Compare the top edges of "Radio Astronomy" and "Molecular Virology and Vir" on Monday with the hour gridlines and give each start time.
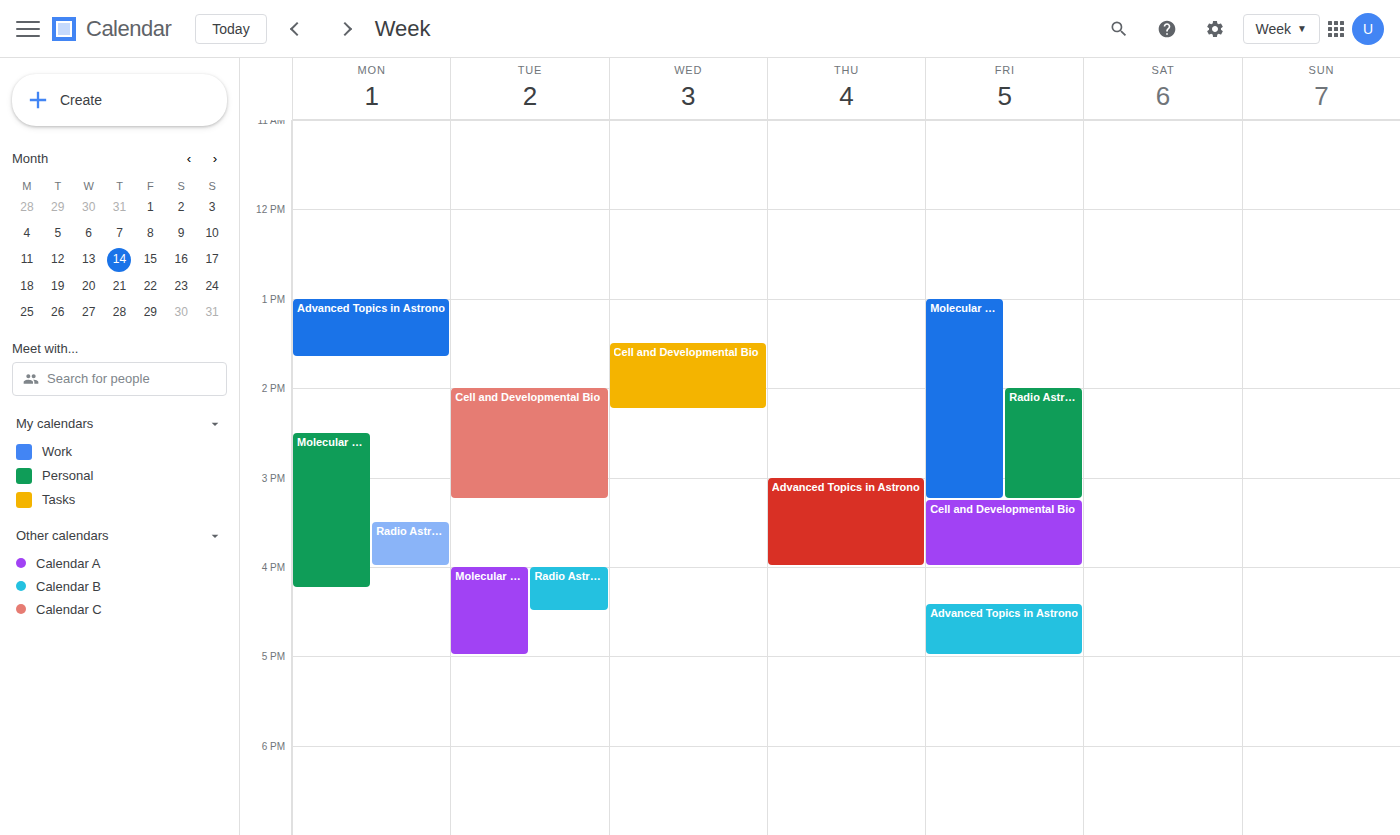
"Radio Astronomy": 3:30 PM, halfway between the 3 PM and 4 PM lines. "Molecular Virology and Vir": 2:30 PM, halfway between the 2 PM and 3 PM lines.